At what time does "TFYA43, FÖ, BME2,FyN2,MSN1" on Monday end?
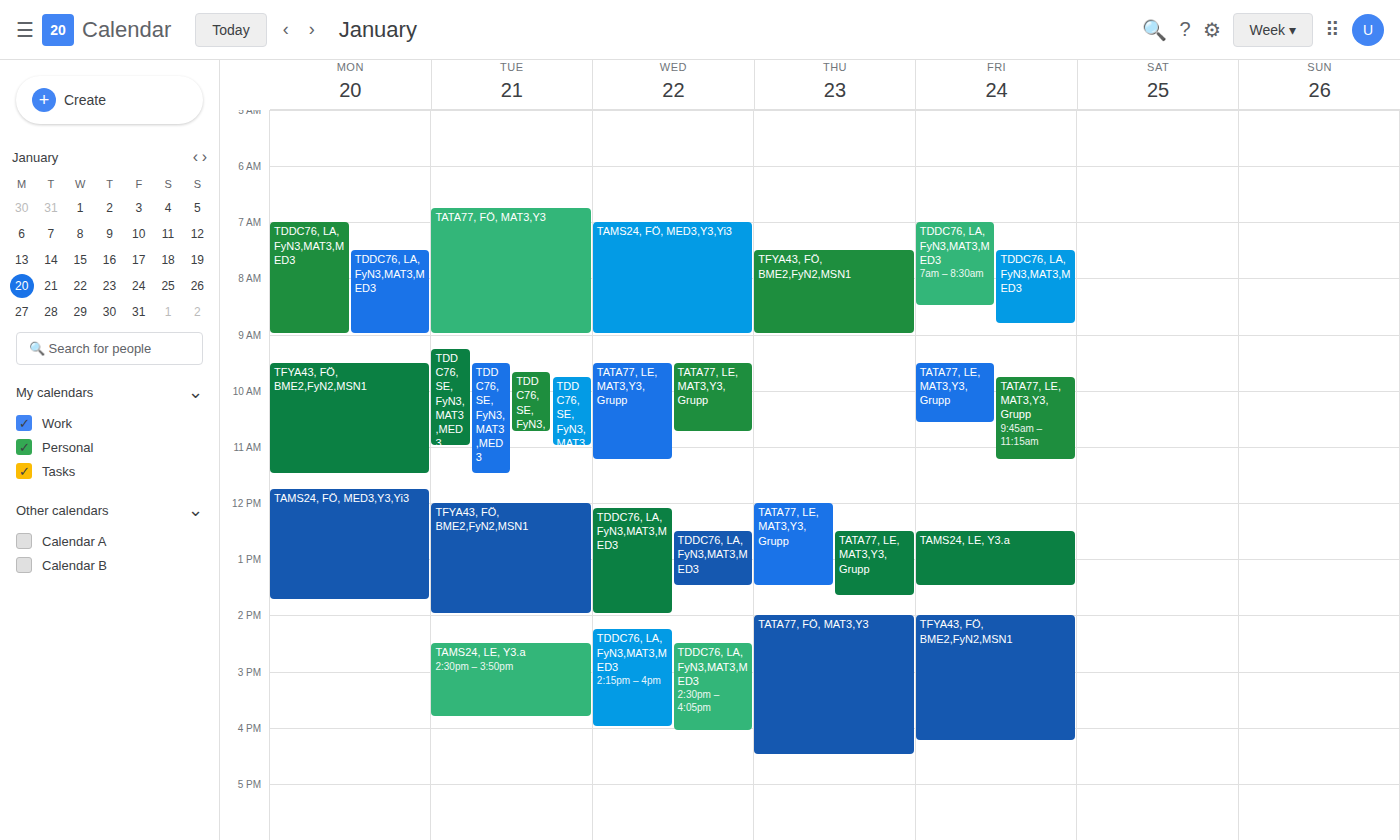
11:30 AM